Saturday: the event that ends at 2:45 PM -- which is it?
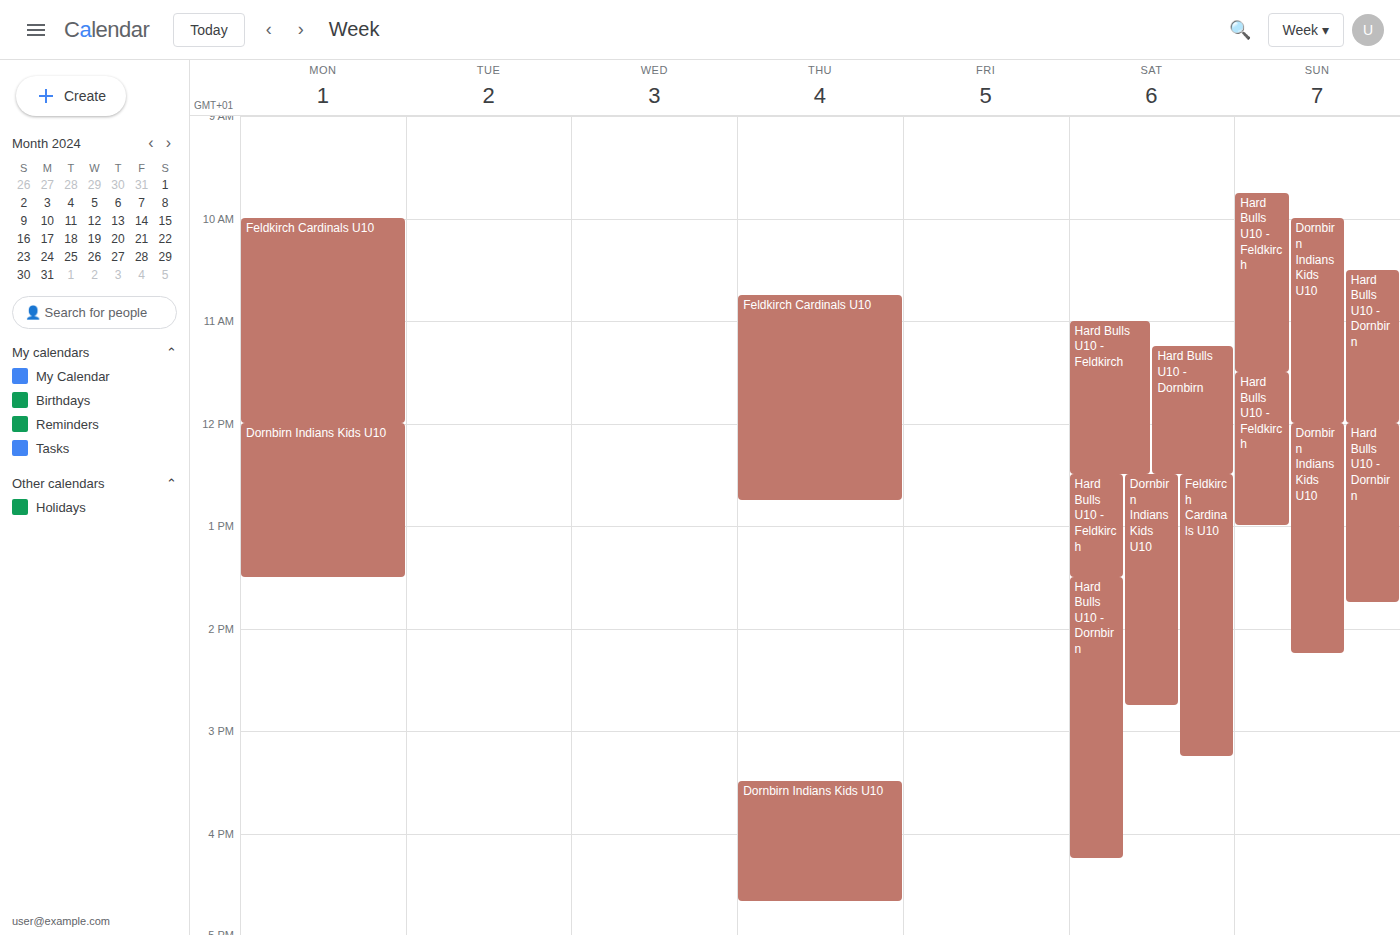
"Dornbirn Indians Kids U10"